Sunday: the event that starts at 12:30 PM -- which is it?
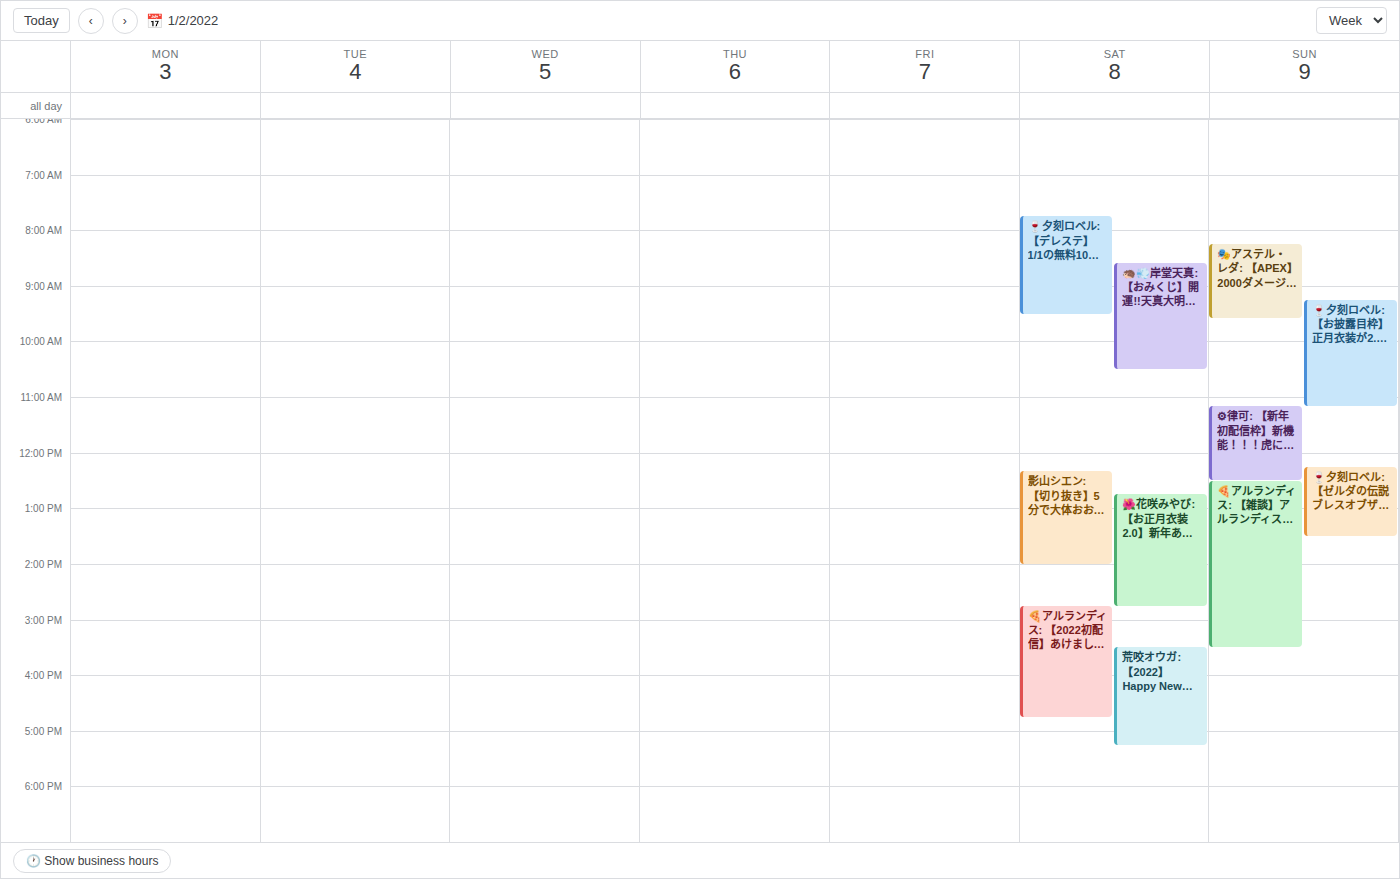
"🍕アルランディス: 【雑談】アルランディス命名の館【"